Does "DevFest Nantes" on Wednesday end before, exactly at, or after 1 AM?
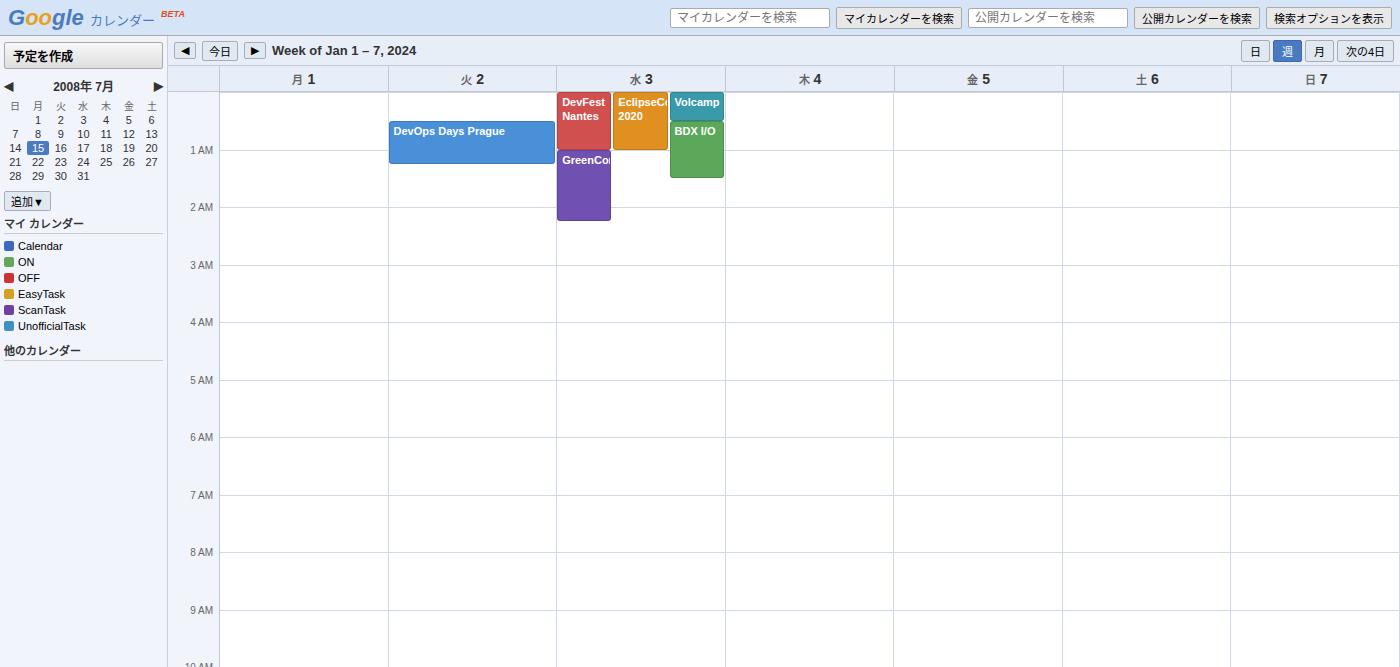
1:00 AM -- exactly at 1 AM, on the 1 AM line.